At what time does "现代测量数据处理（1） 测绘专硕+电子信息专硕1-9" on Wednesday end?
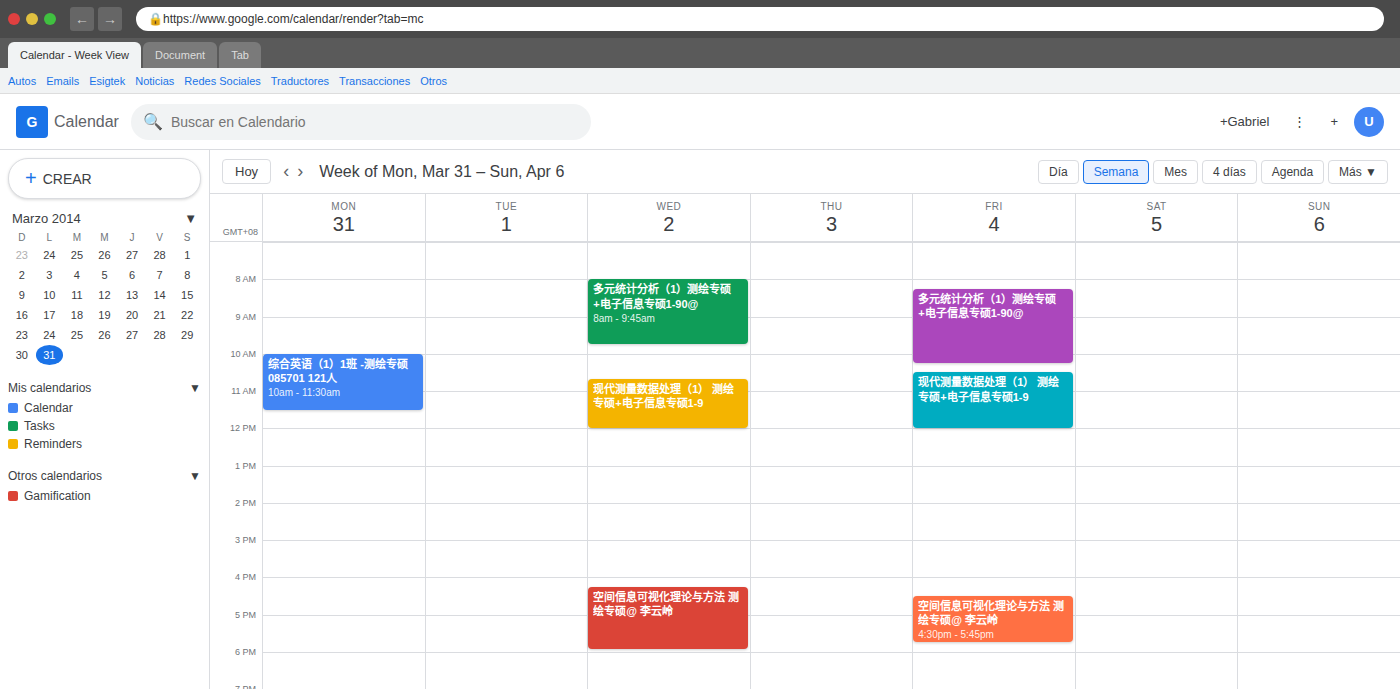
12:00 PM